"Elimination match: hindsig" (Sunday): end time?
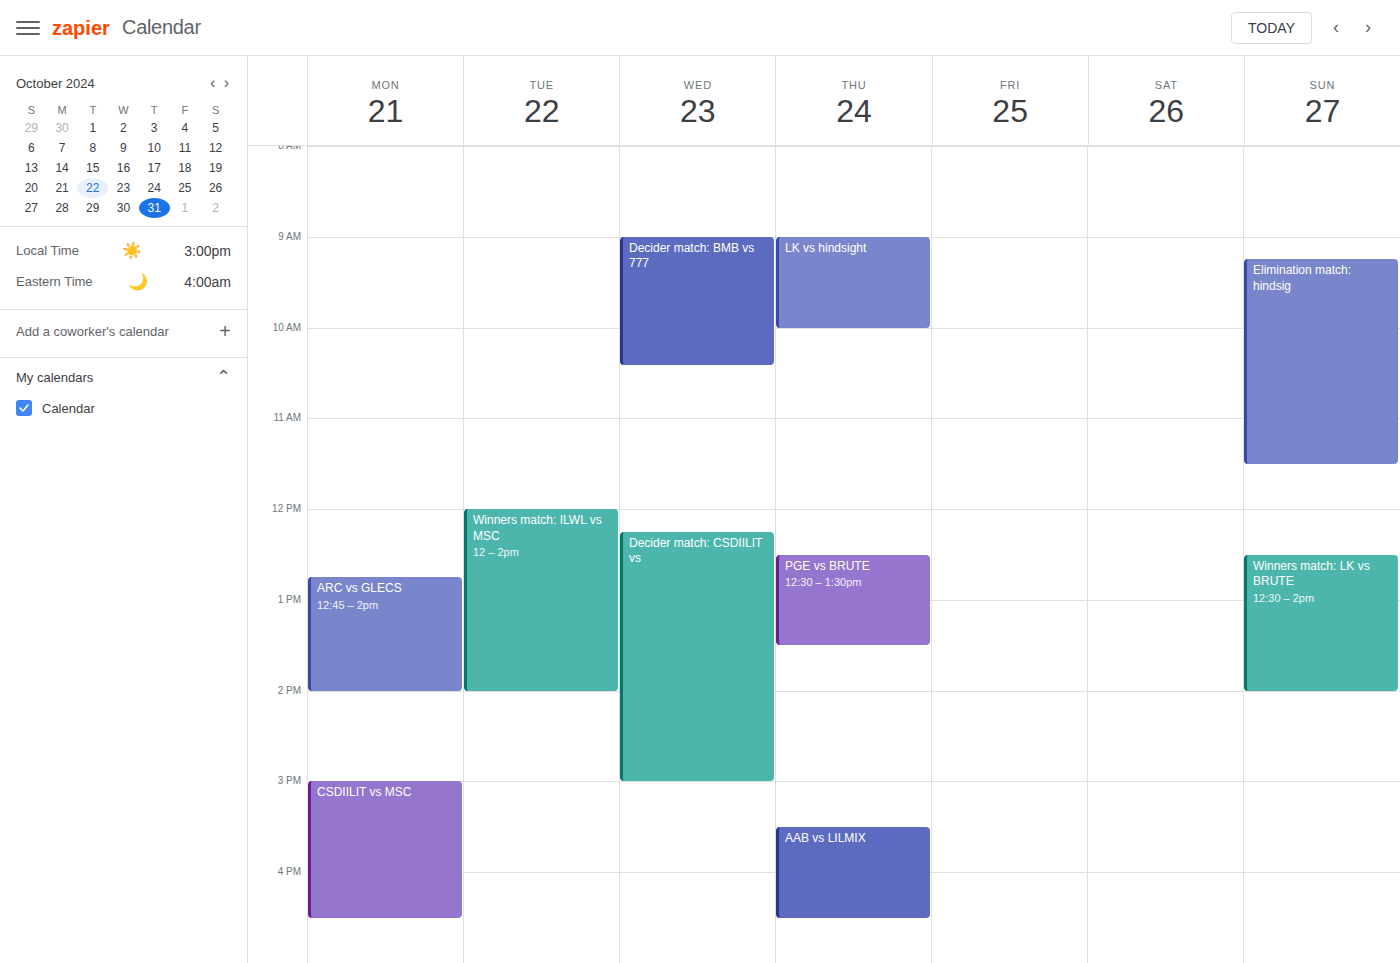
11:30 AM